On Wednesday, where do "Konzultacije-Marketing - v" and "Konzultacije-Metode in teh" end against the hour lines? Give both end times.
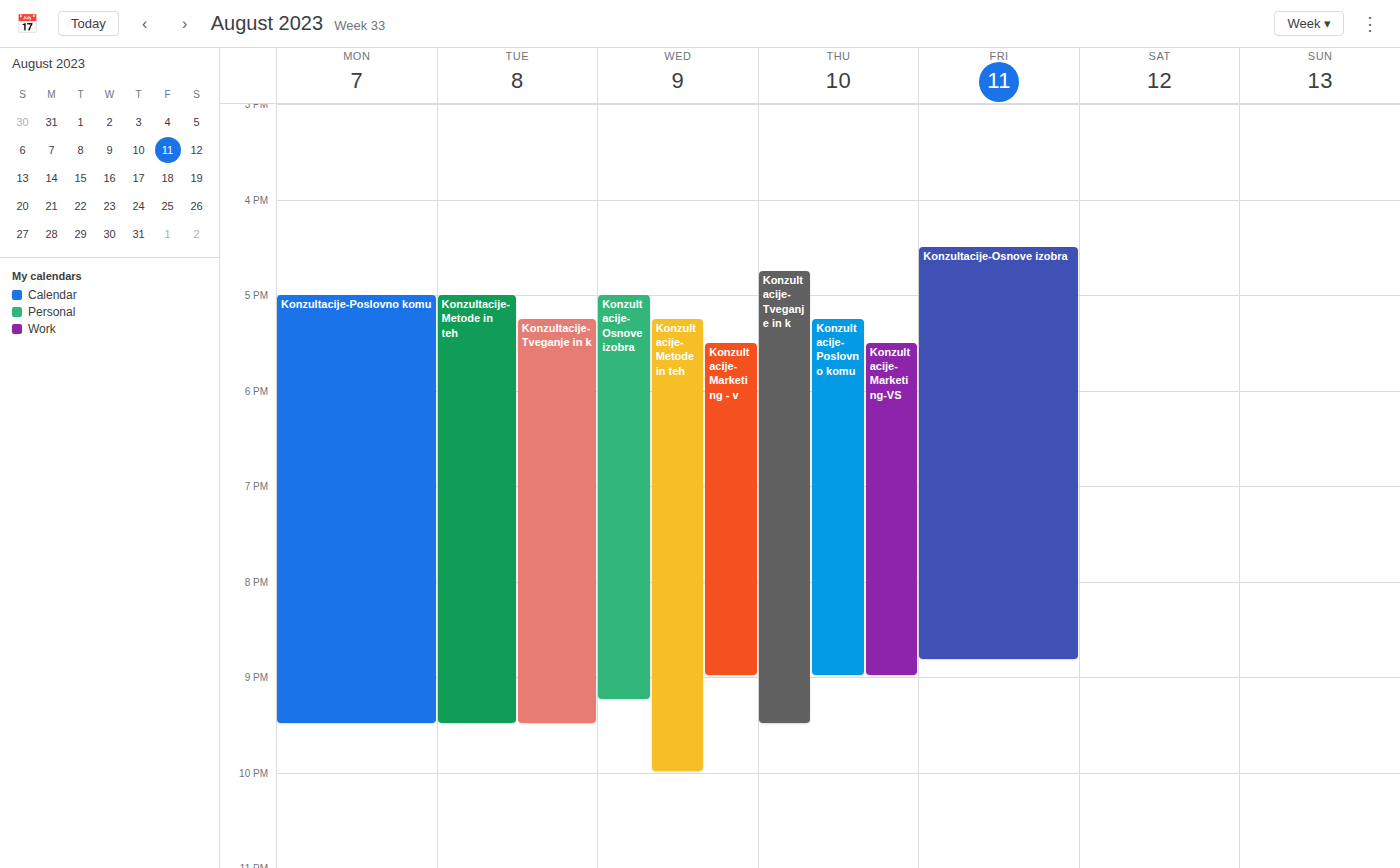
"Konzultacije-Marketing - v": 21:00, exactly on the 21:00 line. "Konzultacije-Metode in teh": 22:00, exactly on the 22:00 line.